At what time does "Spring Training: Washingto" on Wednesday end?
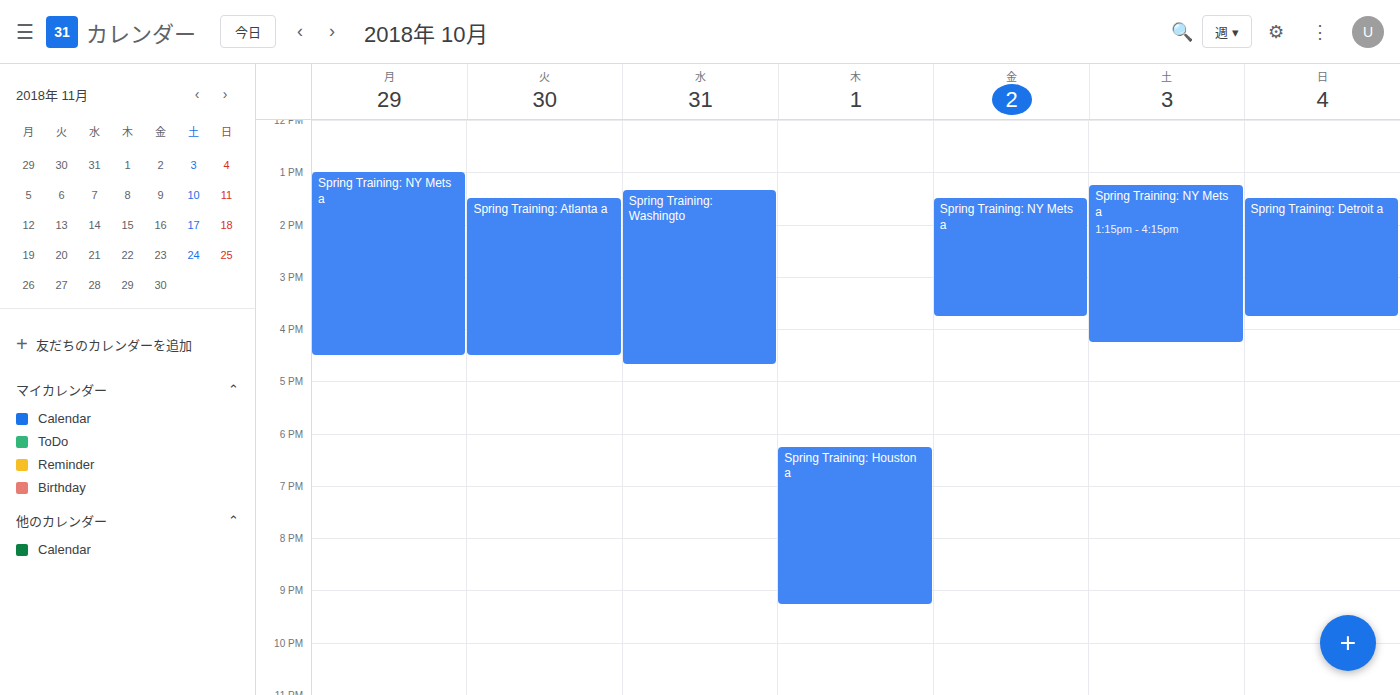
4:40 PM